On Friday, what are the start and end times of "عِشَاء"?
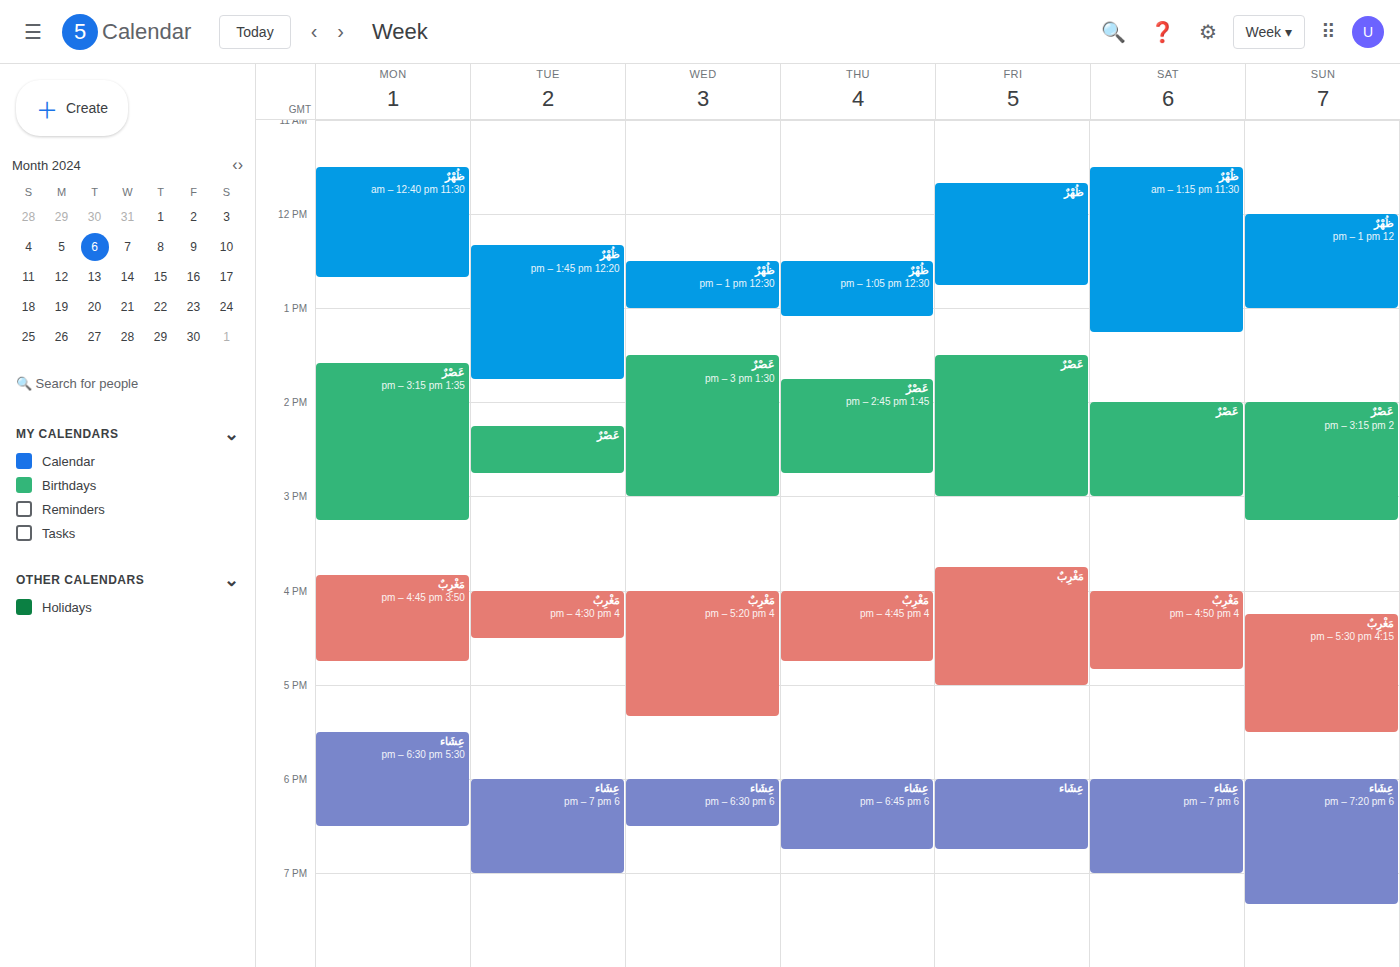
18:00 to 18:45